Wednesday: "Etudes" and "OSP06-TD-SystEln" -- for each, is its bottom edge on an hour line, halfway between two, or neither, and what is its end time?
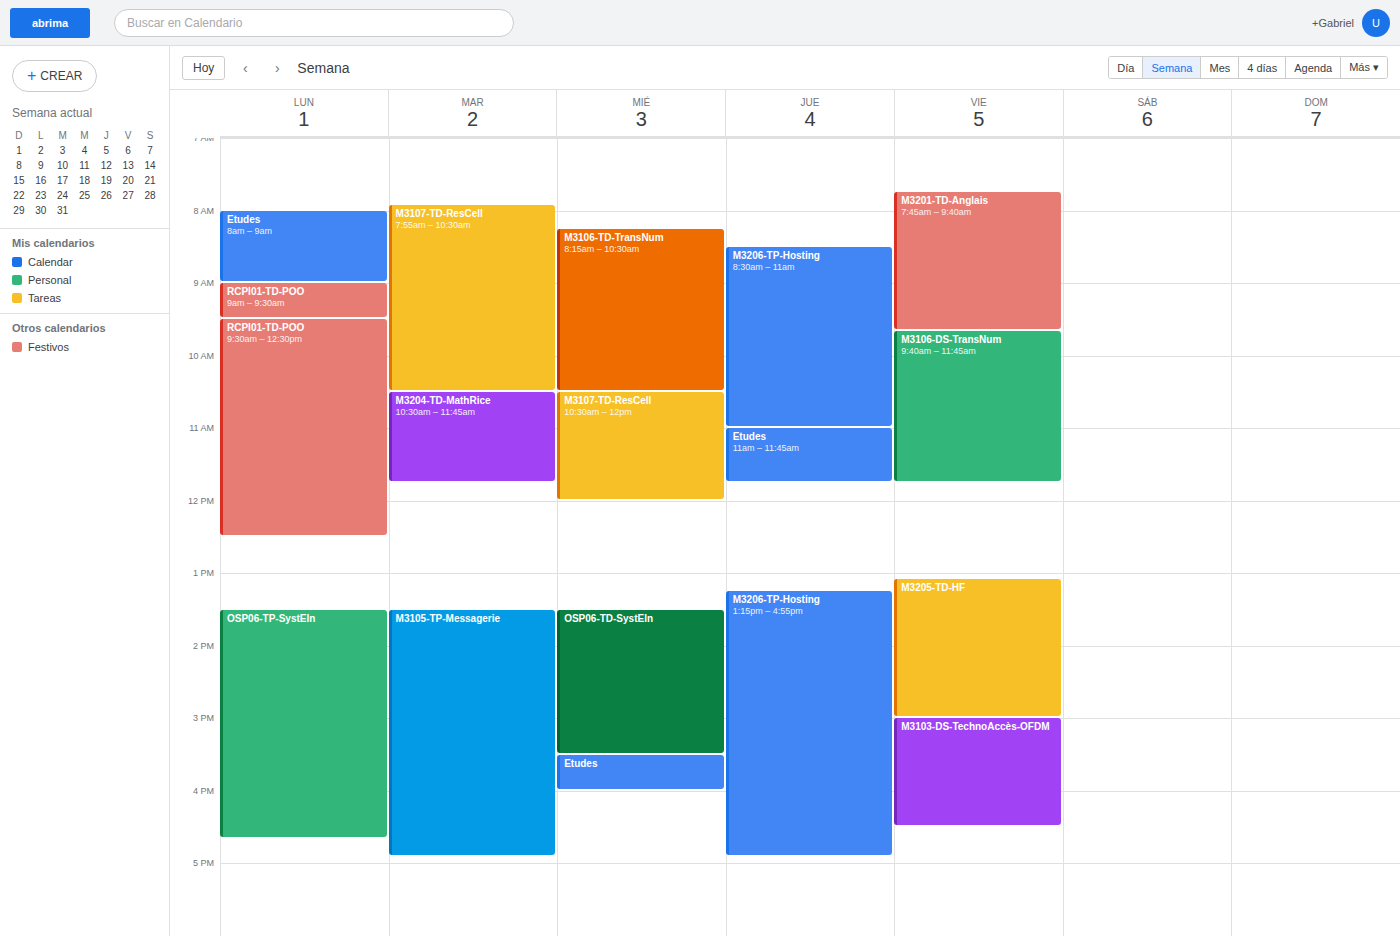
"Etudes": 4:00 PM, exactly on the 4 PM line. "OSP06-TD-SystEln": 3:30 PM, halfway between the 3 PM and 4 PM lines.